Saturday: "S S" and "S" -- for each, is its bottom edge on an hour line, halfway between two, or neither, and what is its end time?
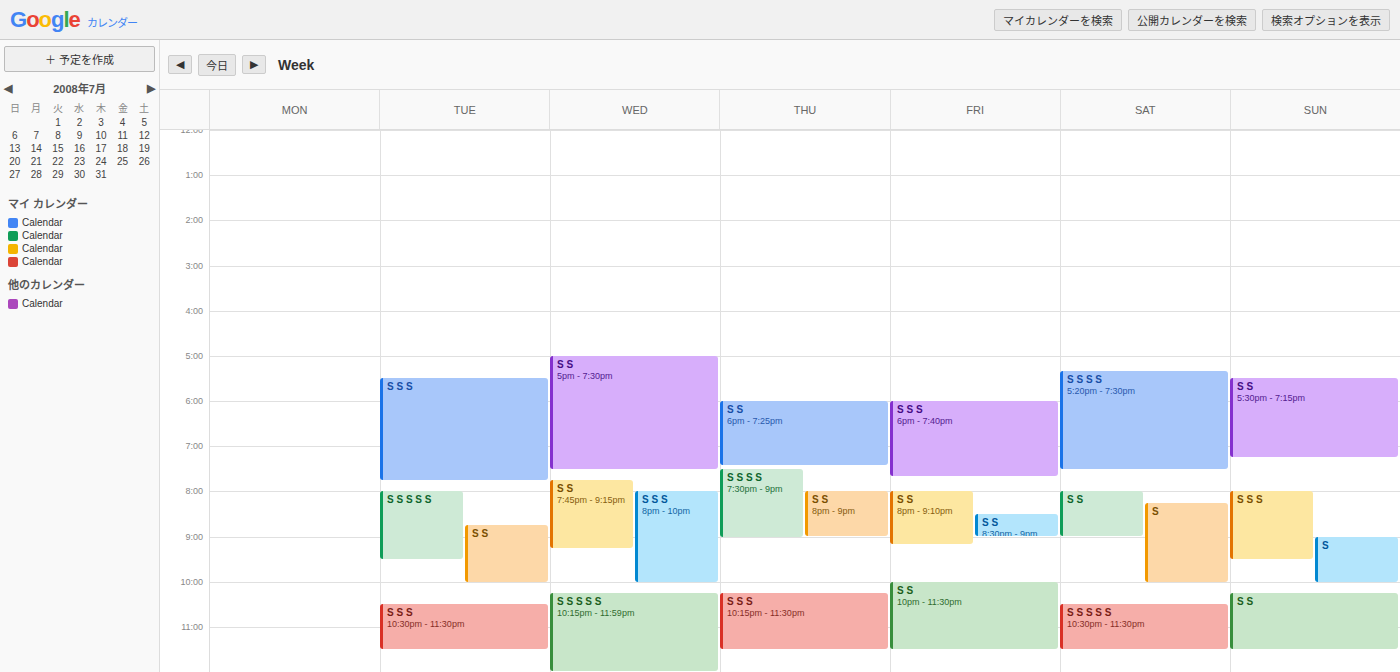
"S S": 21:00, exactly on the 21:00 line. "S": 22:00, exactly on the 22:00 line.